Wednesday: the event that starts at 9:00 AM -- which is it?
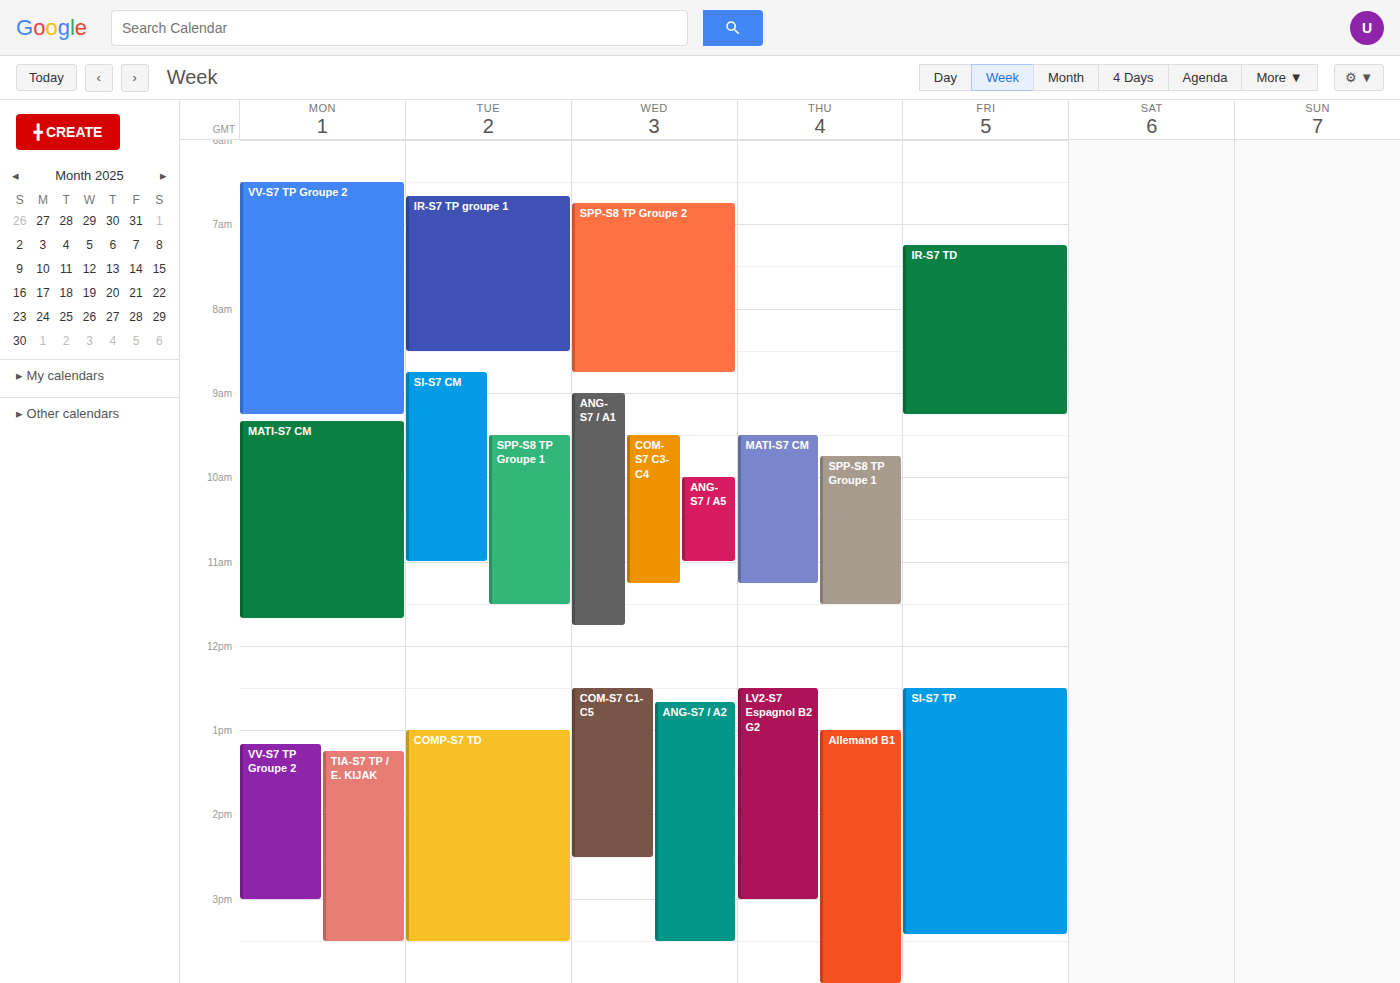
"ANG-S7 / A1"